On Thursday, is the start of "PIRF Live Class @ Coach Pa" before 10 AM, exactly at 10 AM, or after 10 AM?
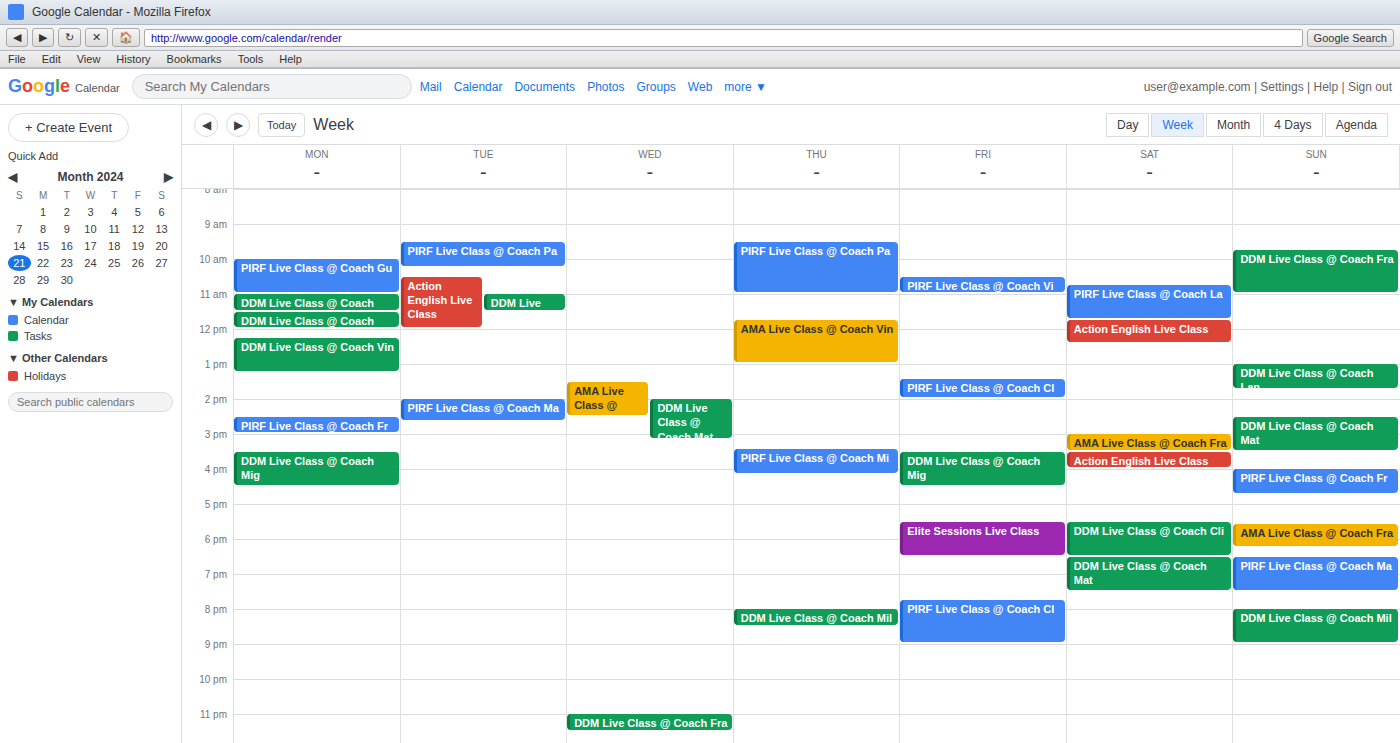
9:30 AM -- before 10 AM, 30 minutes above the 10 AM line.